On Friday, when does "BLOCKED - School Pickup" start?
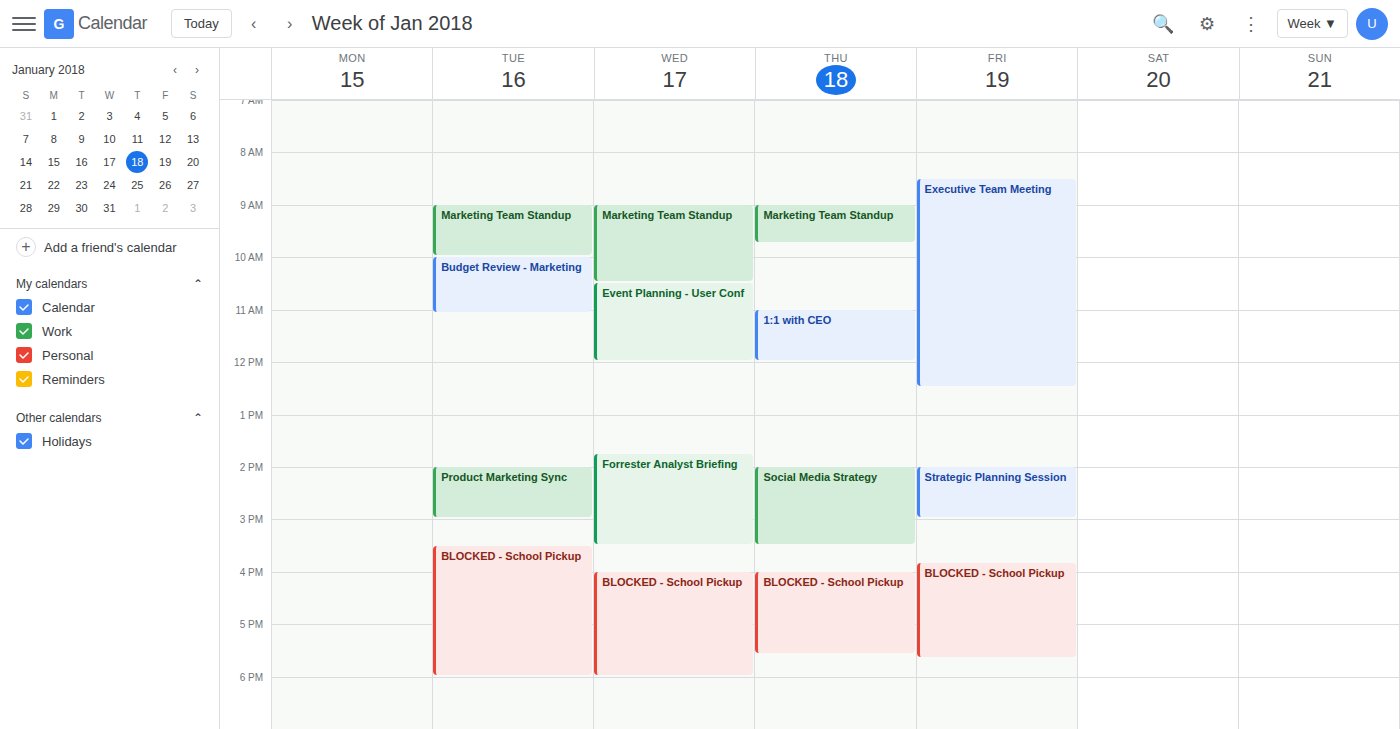
3:50 PM